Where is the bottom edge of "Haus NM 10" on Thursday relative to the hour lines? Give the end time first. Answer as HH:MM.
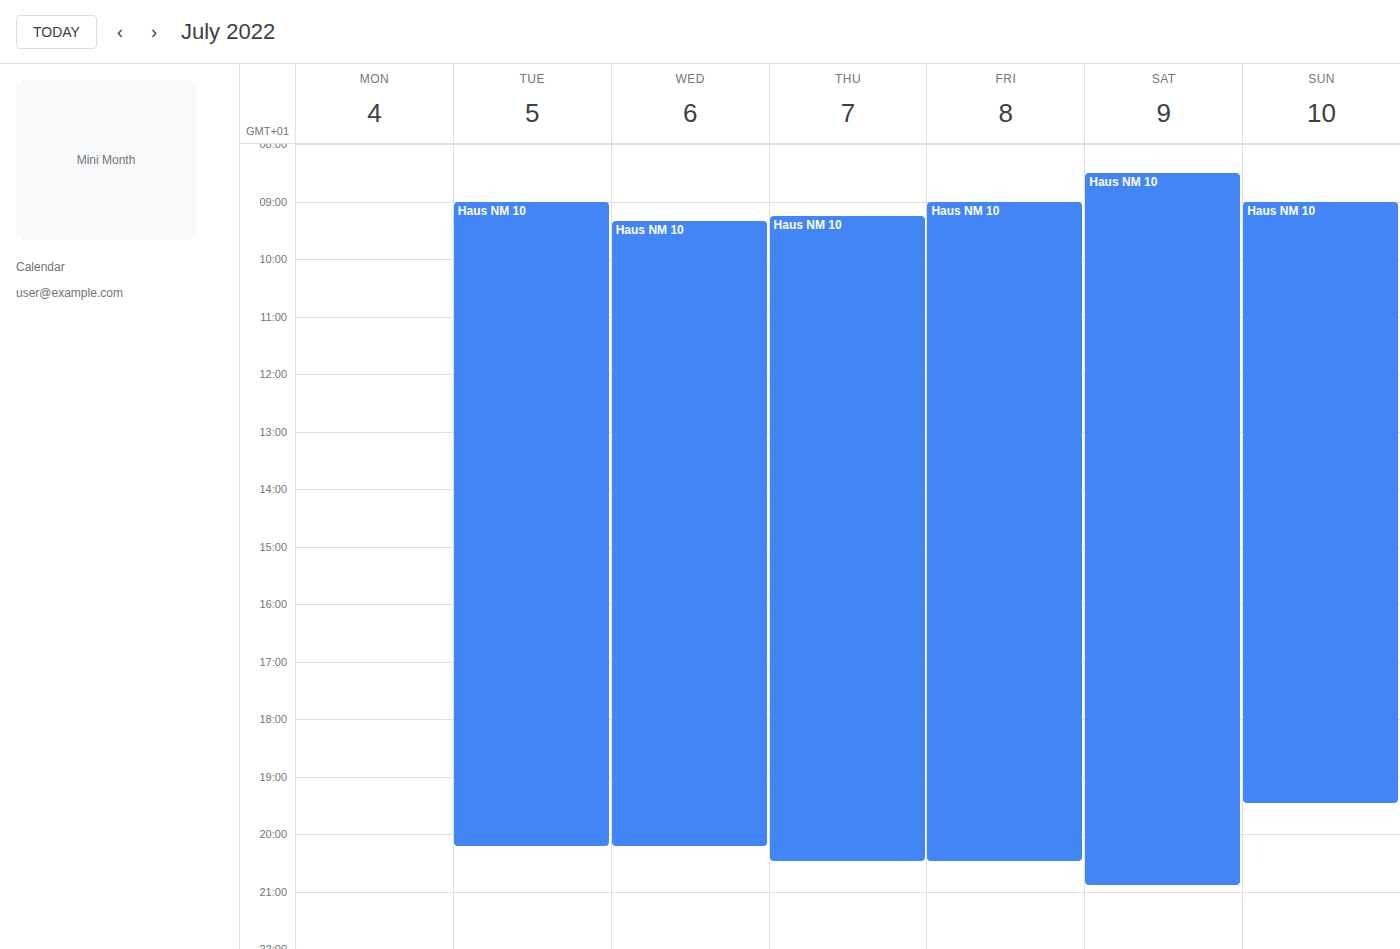
20:30 -- halfway between the 20:00 and 21:00 lines.